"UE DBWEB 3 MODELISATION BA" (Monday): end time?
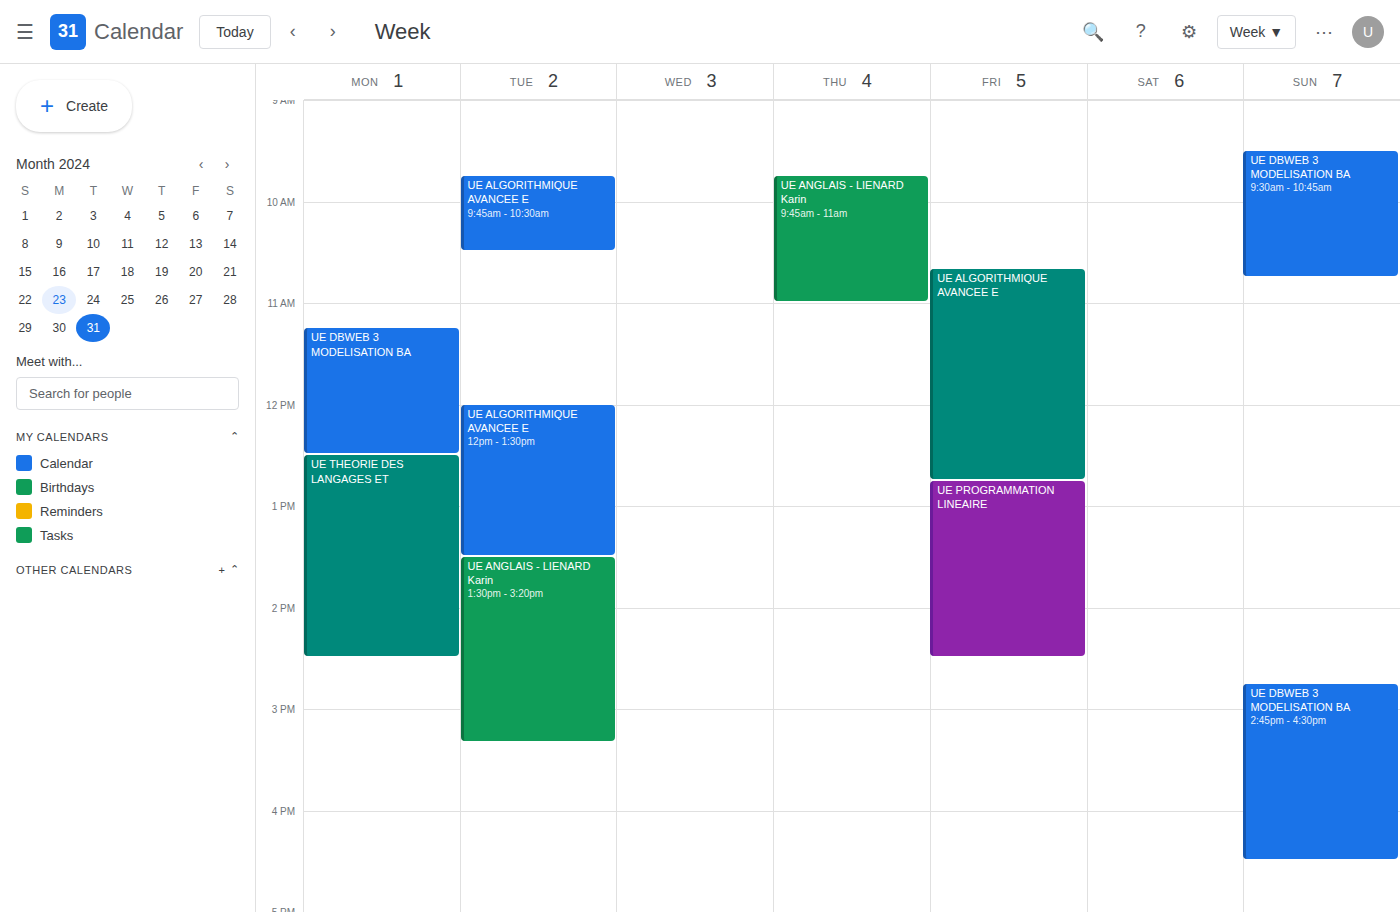
12:30 PM